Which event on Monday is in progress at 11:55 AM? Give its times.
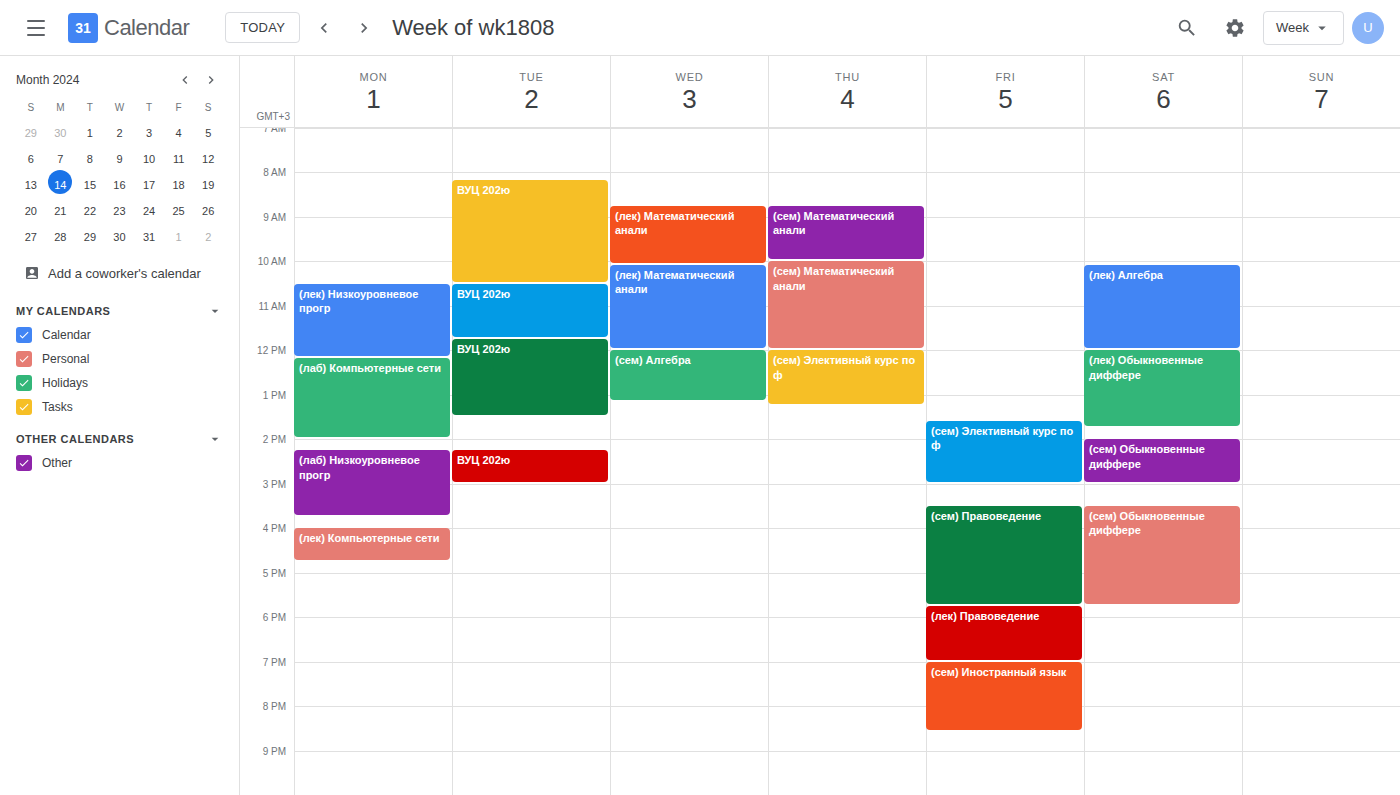
"(лек) Низкоуровневое прогр", 10:30 AM to 12:10 PM